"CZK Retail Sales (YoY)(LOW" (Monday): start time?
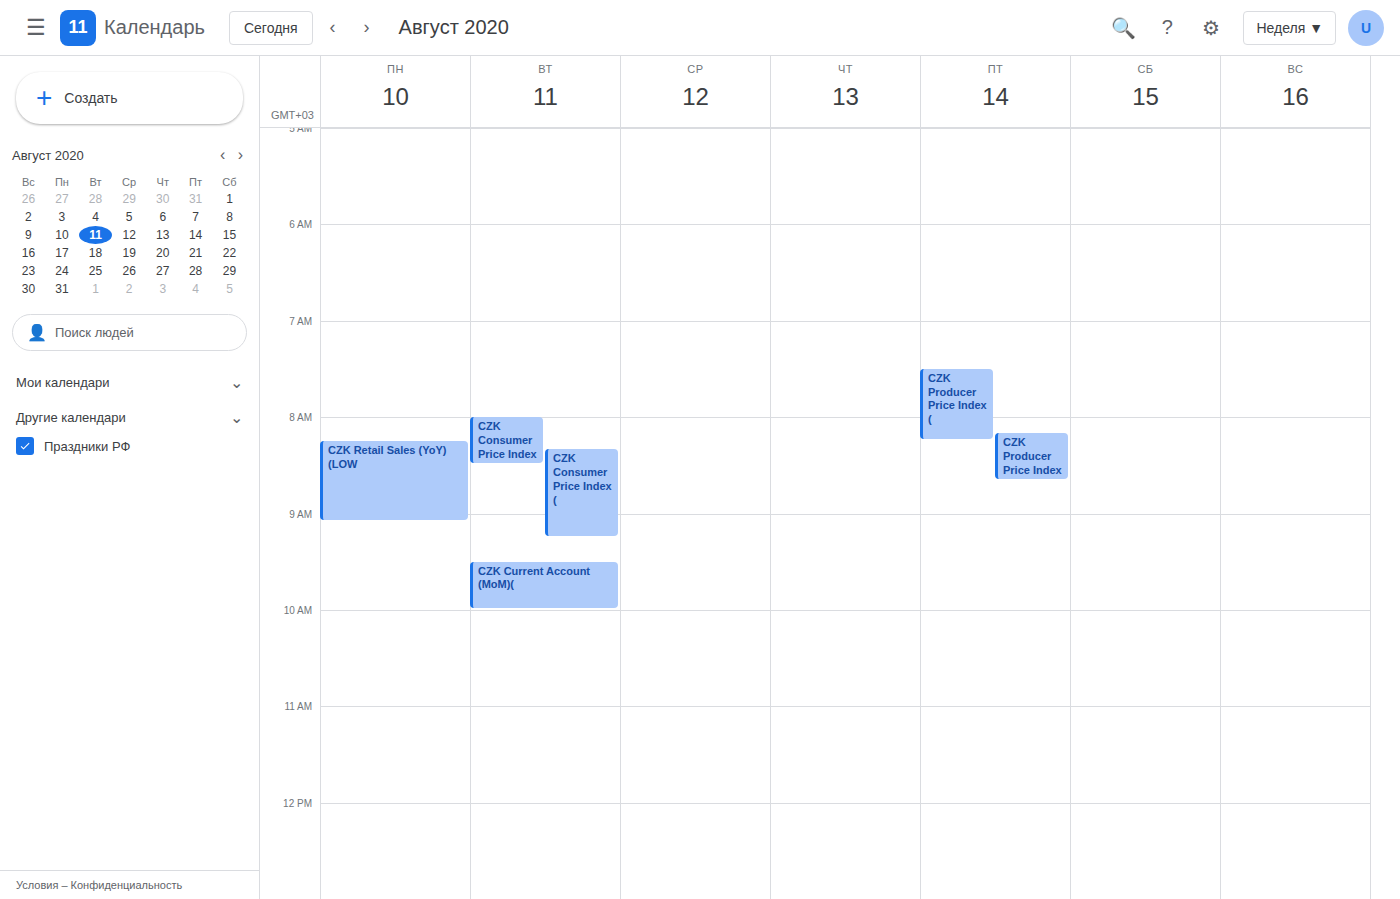
8:15 AM